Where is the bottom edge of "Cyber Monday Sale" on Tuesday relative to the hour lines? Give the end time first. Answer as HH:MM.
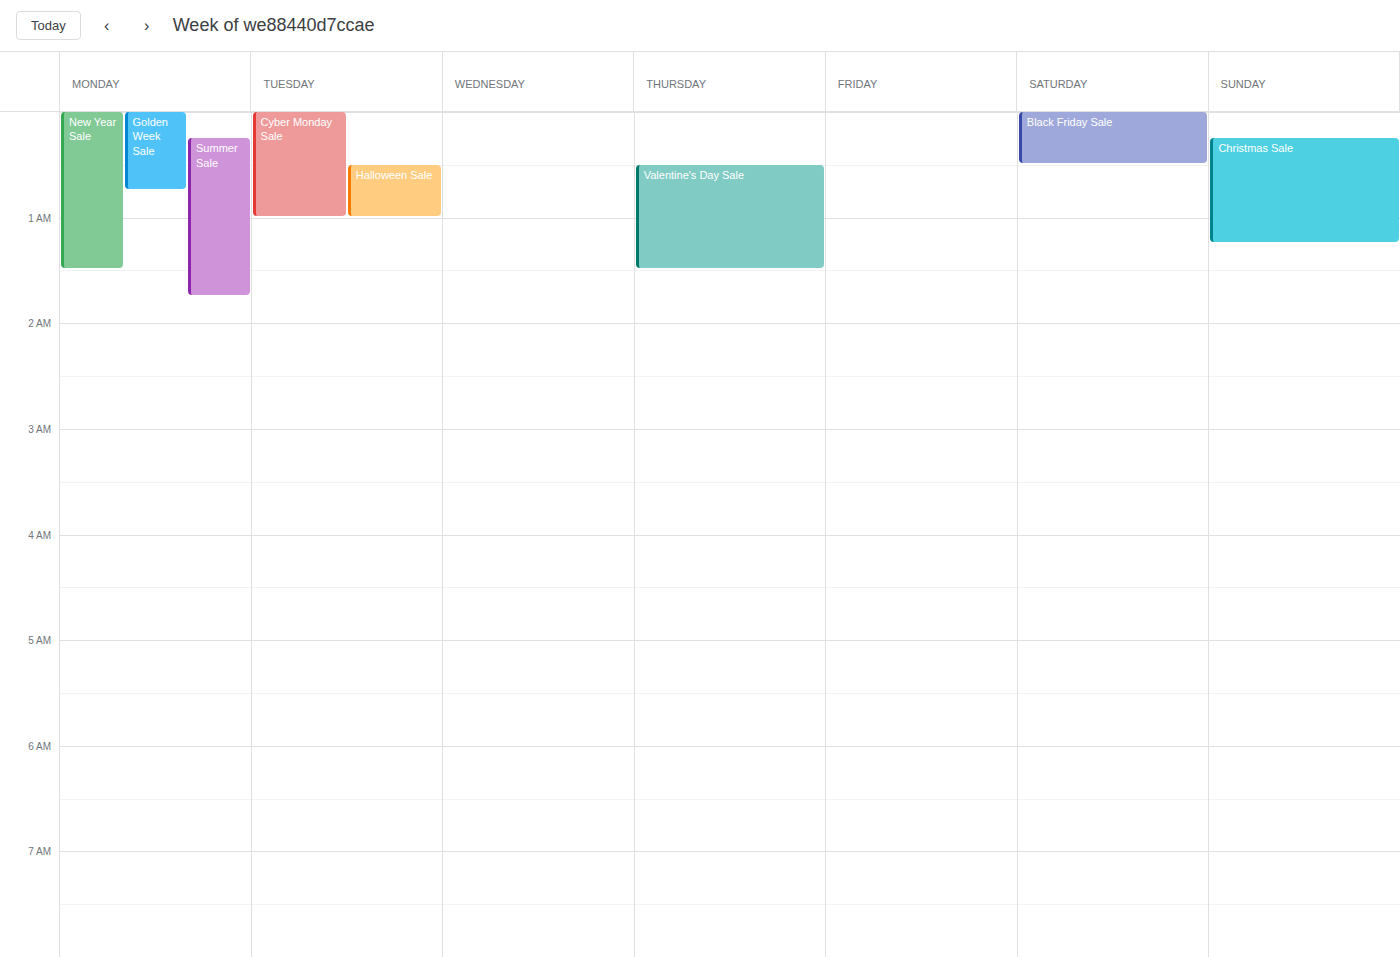
01:00 -- exactly on the 01:00 line.